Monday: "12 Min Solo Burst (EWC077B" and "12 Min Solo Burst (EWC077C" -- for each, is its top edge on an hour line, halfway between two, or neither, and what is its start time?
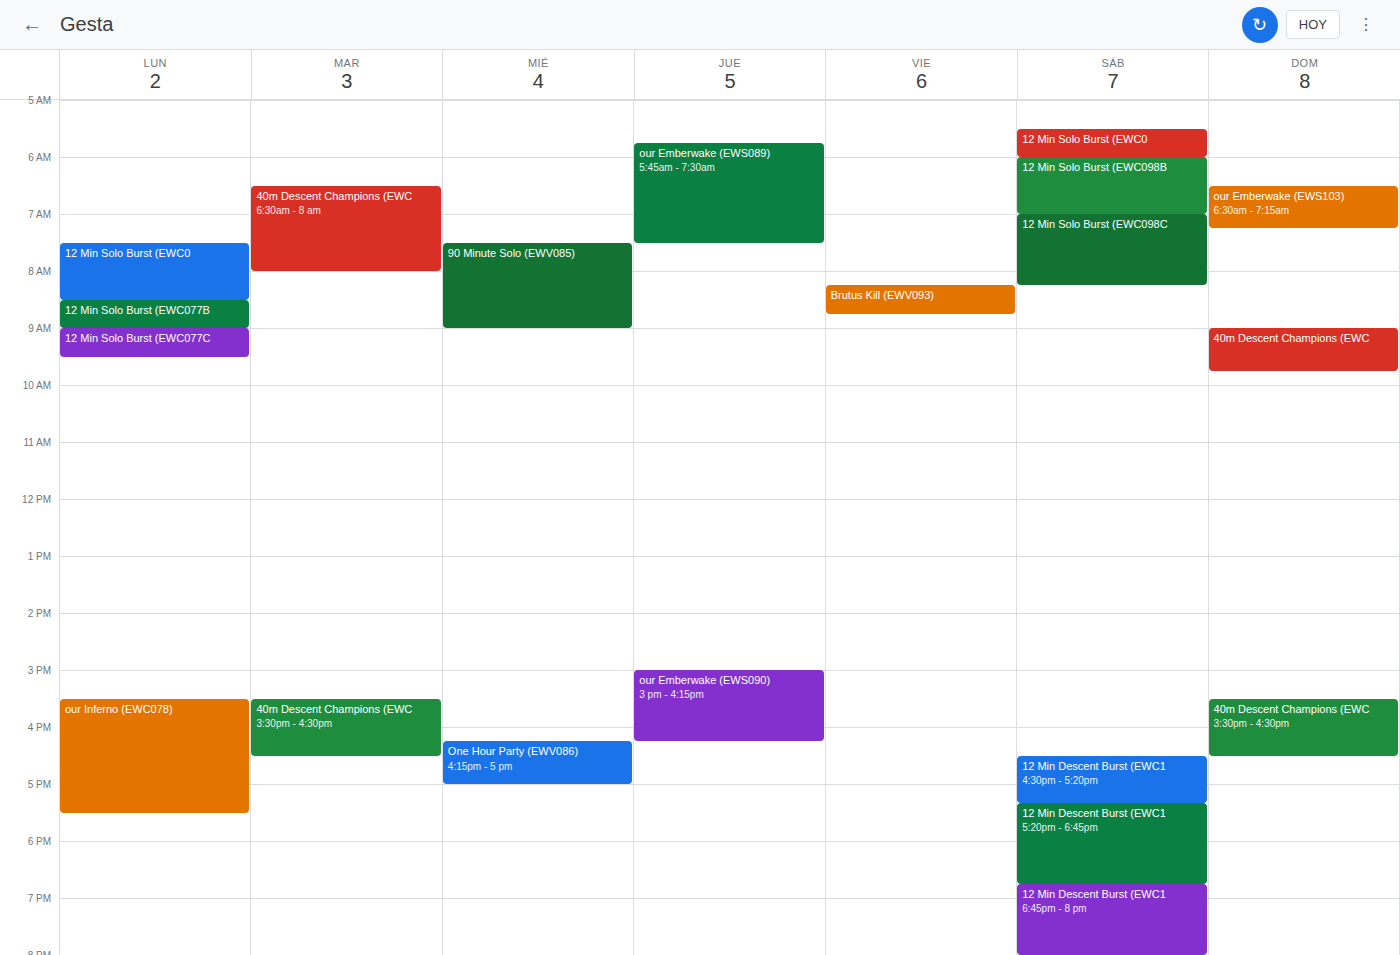
"12 Min Solo Burst (EWC077B": 8:30 AM, halfway between the 8 AM and 9 AM lines. "12 Min Solo Burst (EWC077C": 9:00 AM, exactly on the 9 AM line.